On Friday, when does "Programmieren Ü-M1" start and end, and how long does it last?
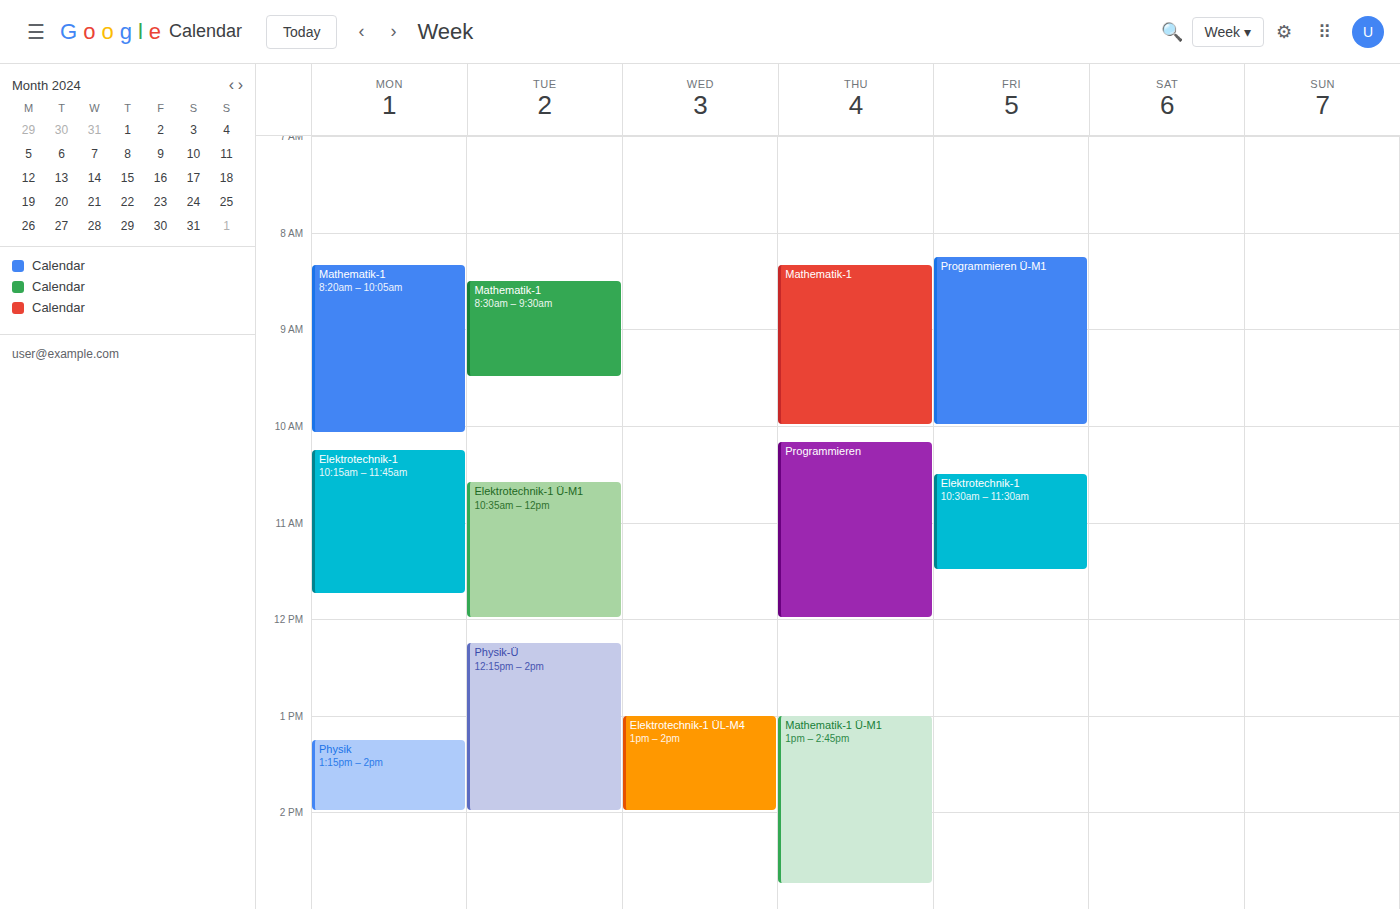
8:15 AM to 10:00 AM, 1 hour 45 minutes